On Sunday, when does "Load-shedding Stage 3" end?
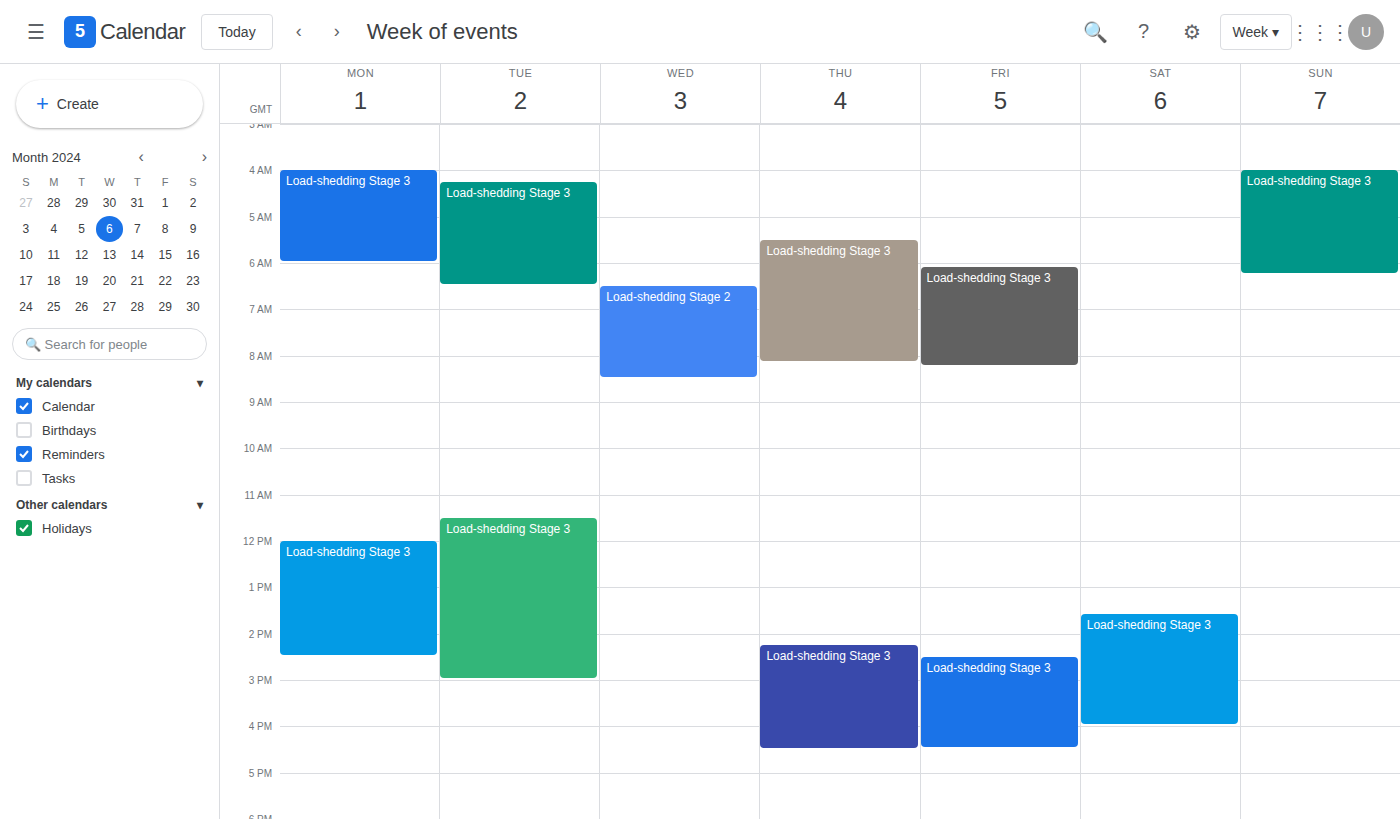
6:15 AM